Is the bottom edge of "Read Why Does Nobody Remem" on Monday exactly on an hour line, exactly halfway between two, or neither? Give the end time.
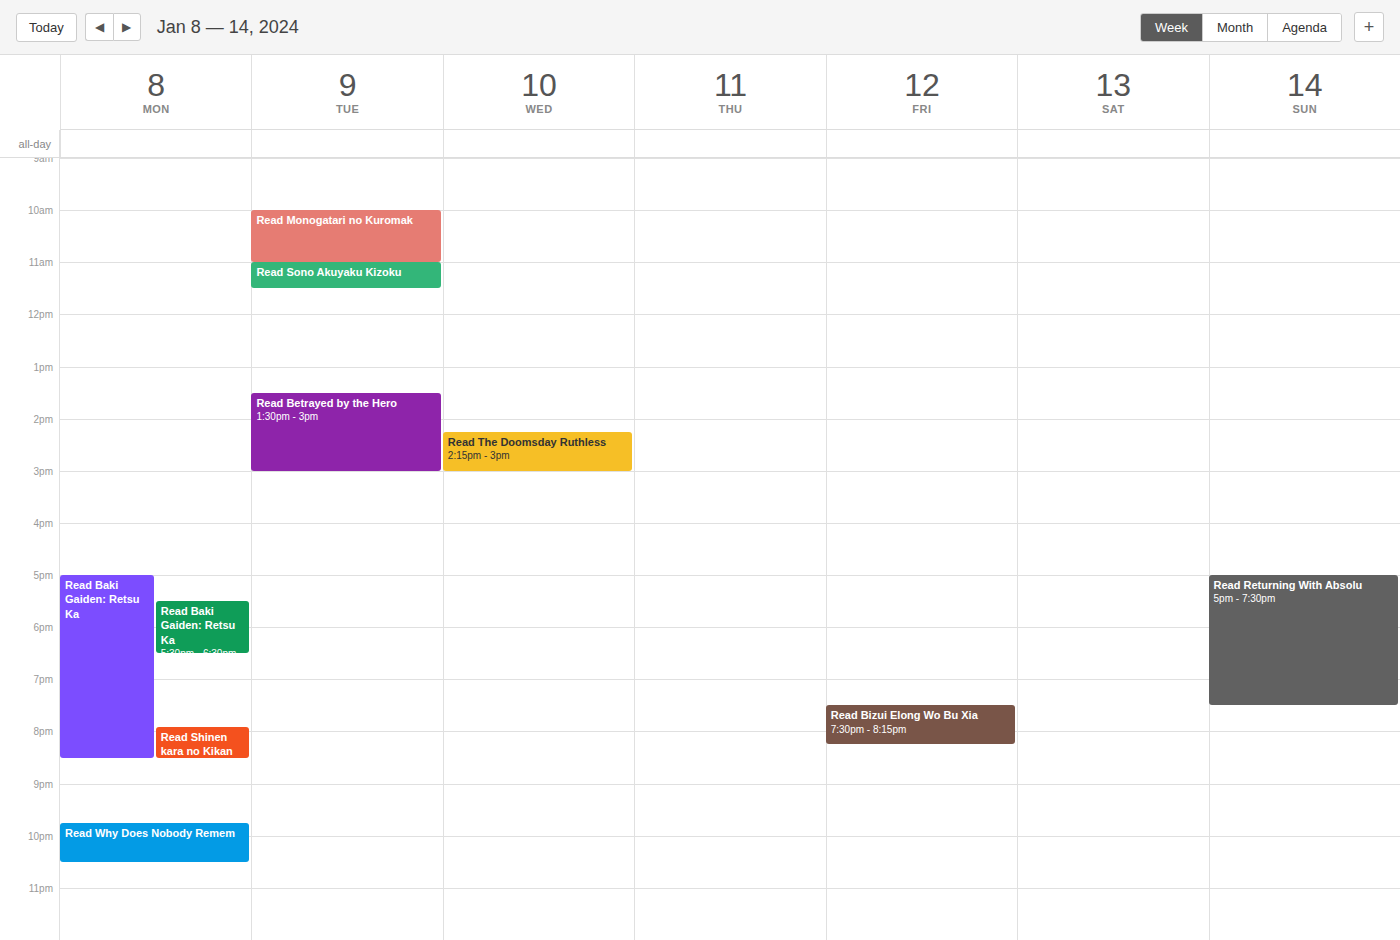
10:30 PM -- halfway between the 10 PM and 11 PM lines.